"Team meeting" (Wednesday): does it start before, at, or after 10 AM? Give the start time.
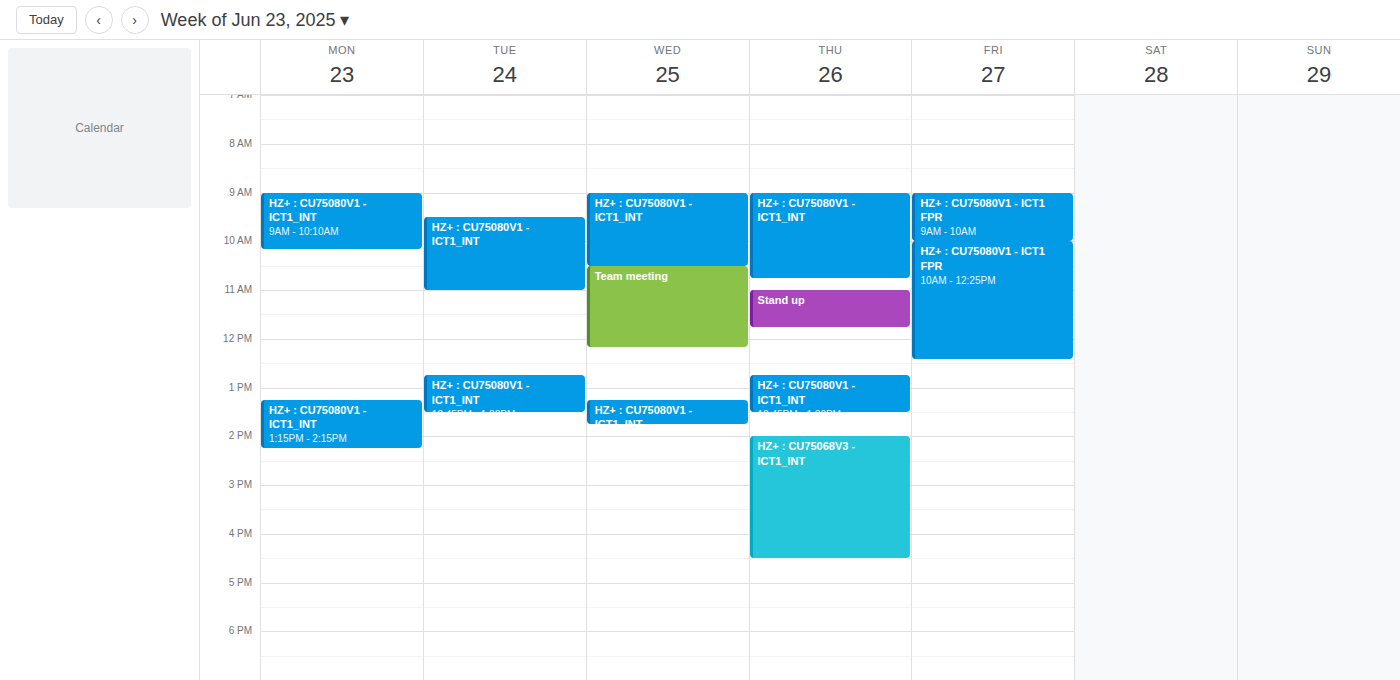
10:30 AM -- after 10 AM, 30 minutes below the 10 AM line.